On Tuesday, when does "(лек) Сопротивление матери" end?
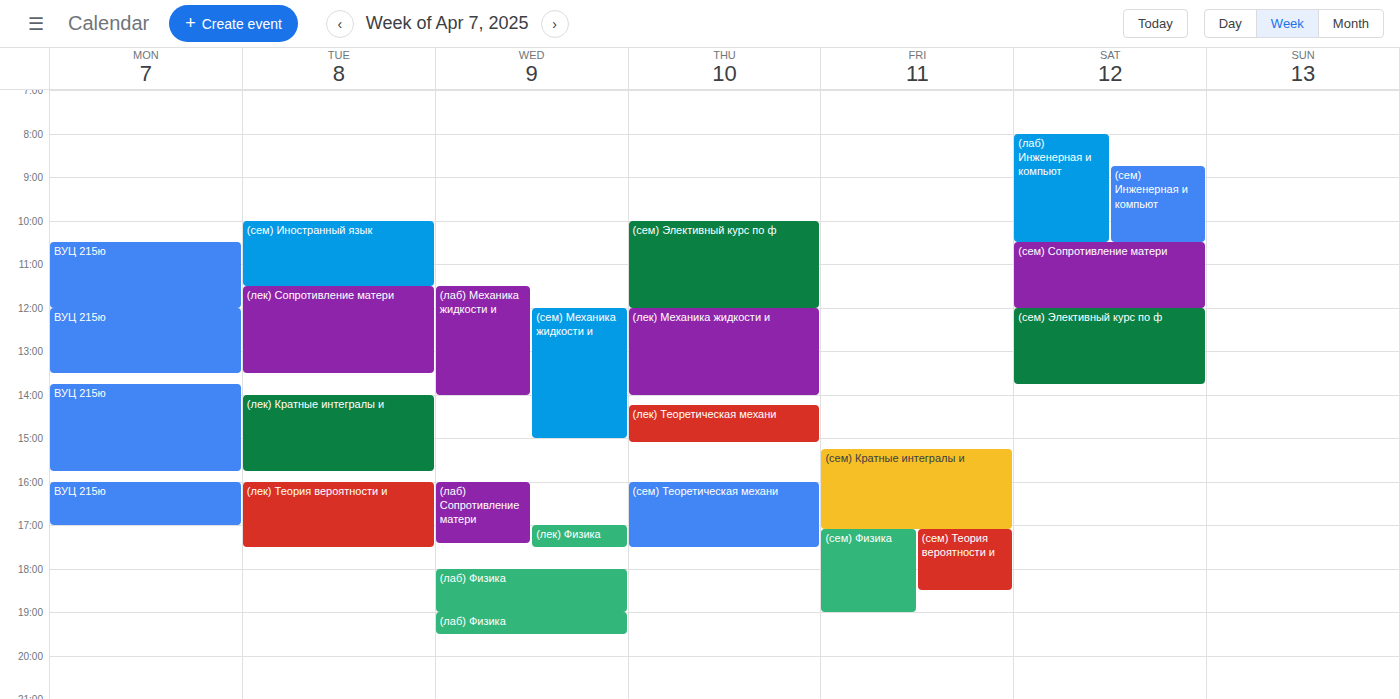
1:30 PM